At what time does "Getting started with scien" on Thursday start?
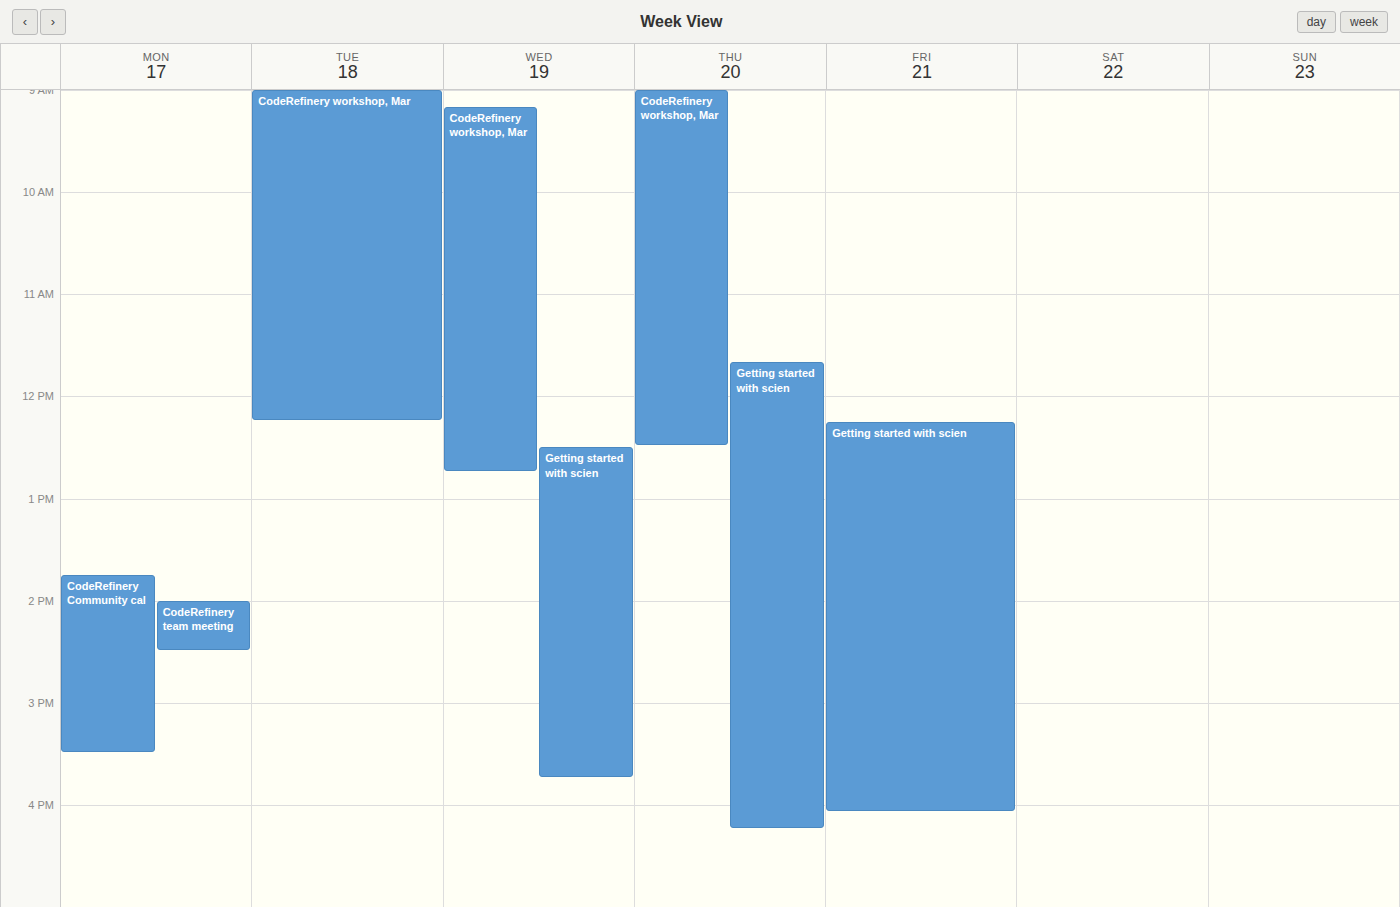
11:40 AM